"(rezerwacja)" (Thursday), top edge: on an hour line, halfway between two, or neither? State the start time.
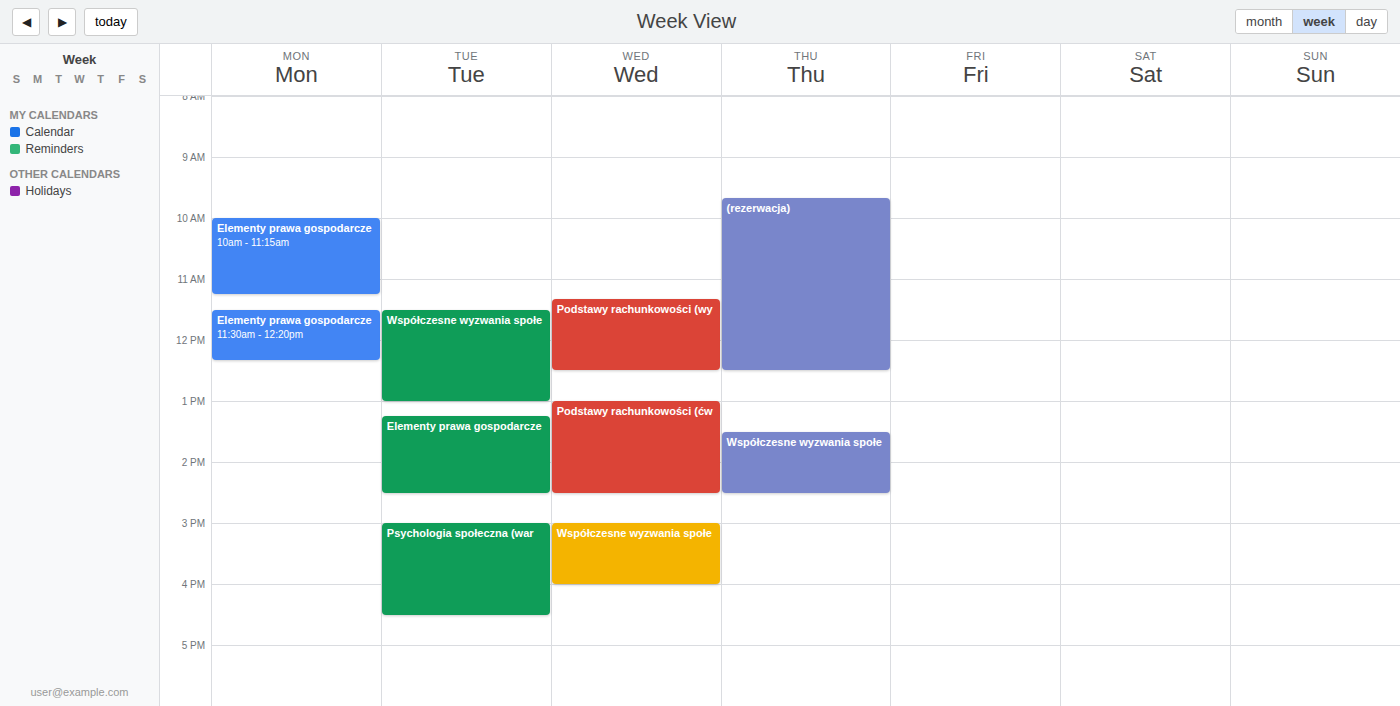
9:40 AM -- neither: 40 minutes below the 9 AM line and 20 minutes above the 10 AM line.